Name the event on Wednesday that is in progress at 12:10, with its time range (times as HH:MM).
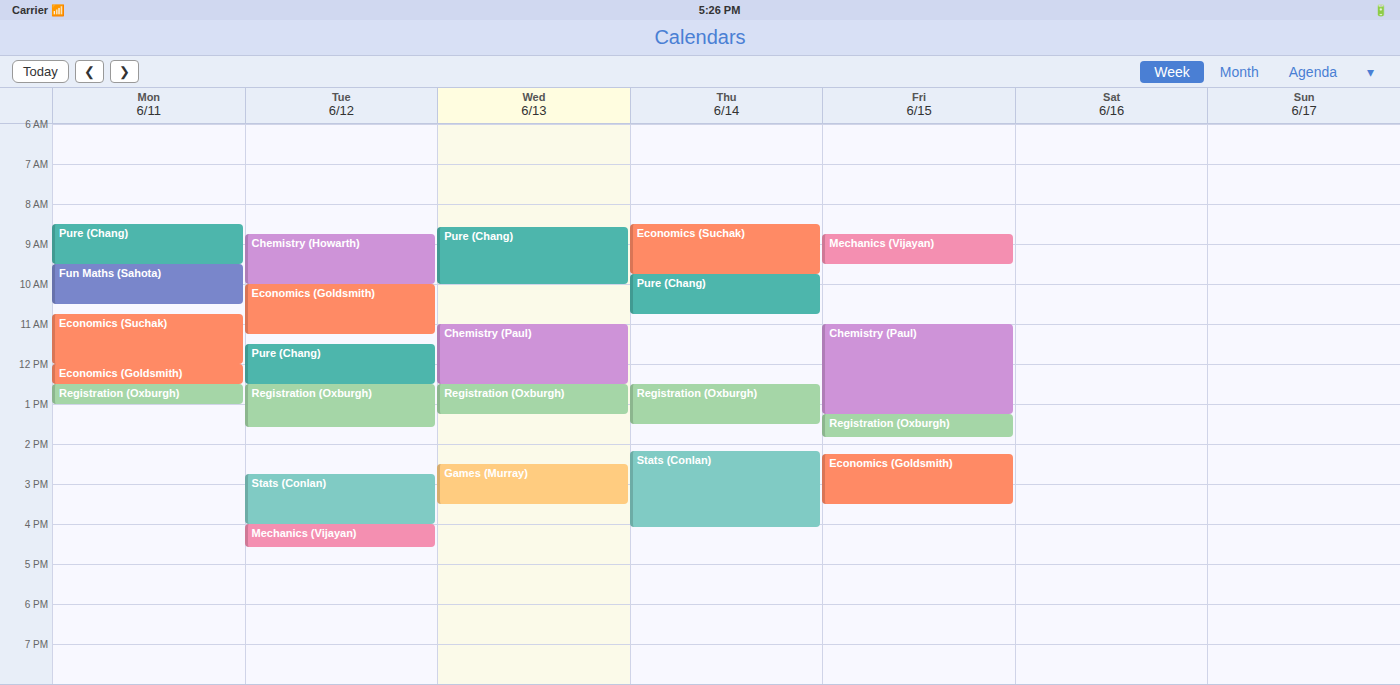
"Chemistry (Paul)", 11:00 to 12:30